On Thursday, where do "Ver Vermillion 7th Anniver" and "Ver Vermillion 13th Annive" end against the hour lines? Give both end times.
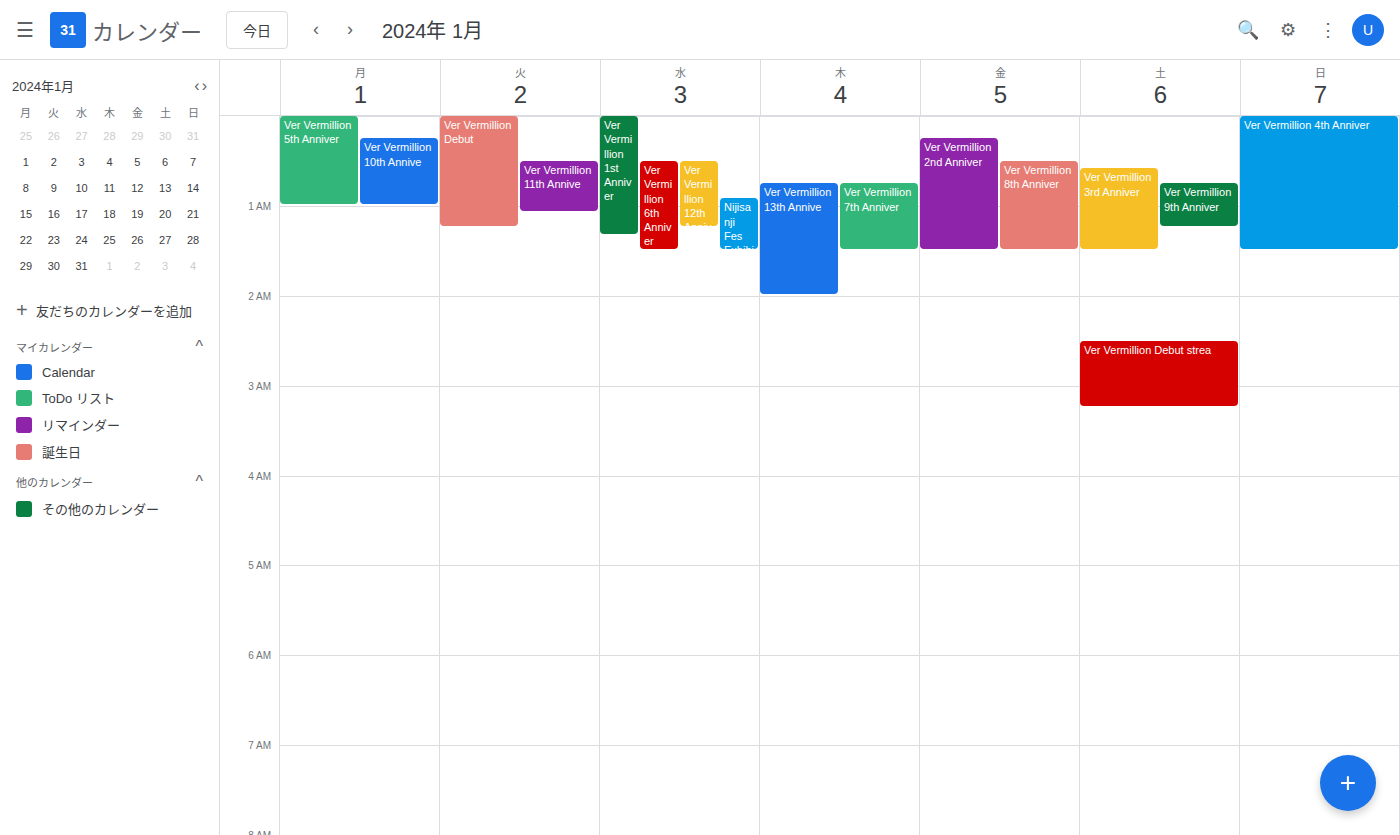
"Ver Vermillion 7th Anniver": 1:30 AM, halfway between the 1 AM and 2 AM lines. "Ver Vermillion 13th Annive": 2:00 AM, exactly on the 2 AM line.